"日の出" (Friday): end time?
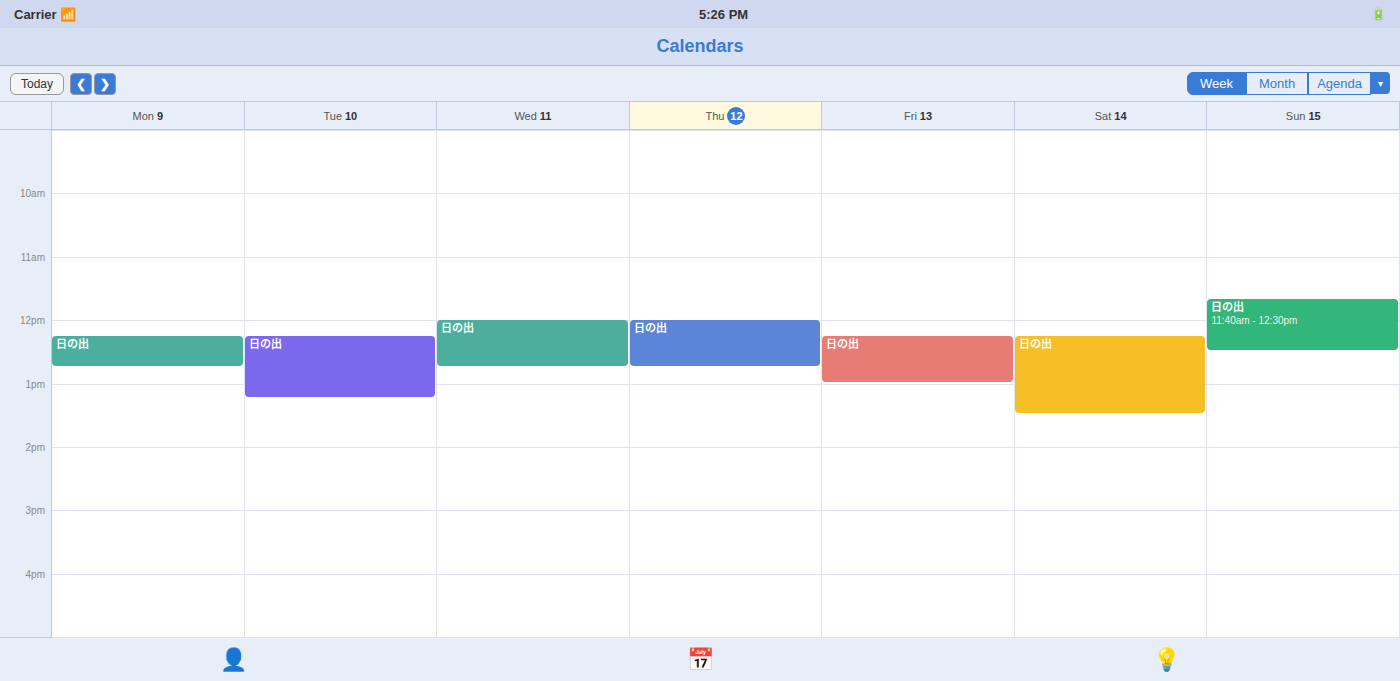
1:00 PM